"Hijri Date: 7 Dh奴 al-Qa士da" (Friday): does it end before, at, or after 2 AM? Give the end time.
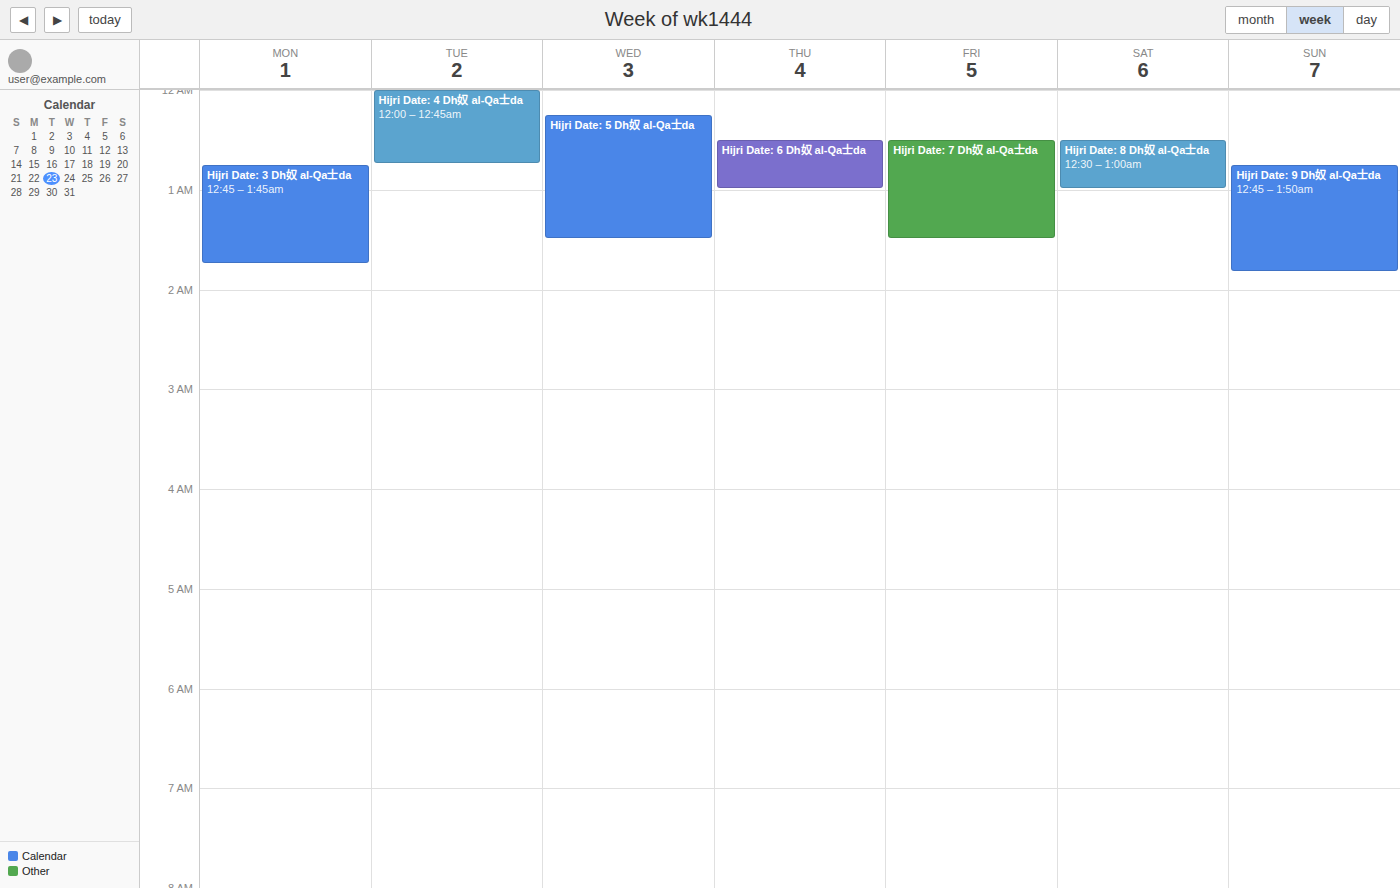
1:30 AM -- before 2 AM, 30 minutes above the 2 AM line.